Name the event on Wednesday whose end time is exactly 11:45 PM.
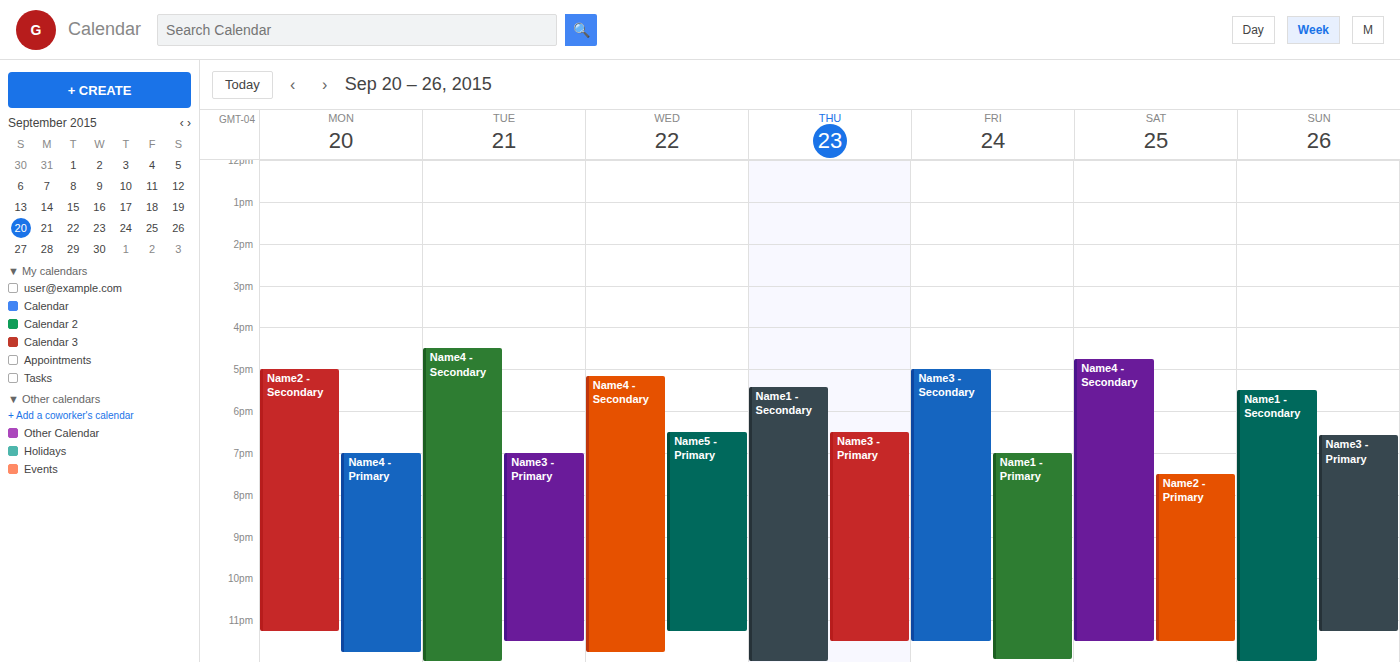
"Name4 - Secondary"